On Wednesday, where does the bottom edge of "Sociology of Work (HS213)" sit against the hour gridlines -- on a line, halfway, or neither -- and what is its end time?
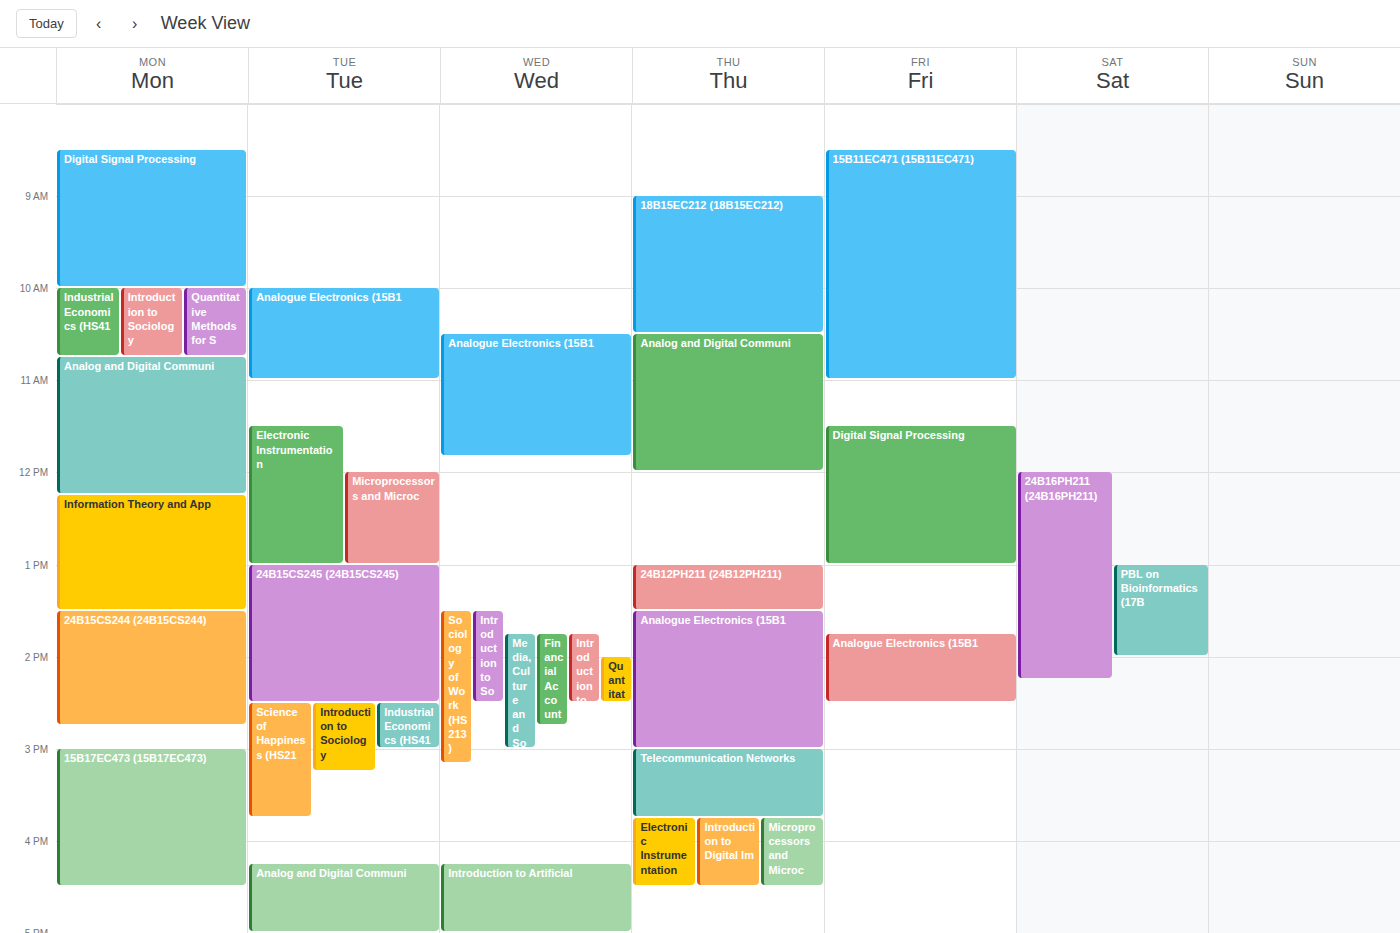
3:10 PM -- neither: 10 minutes below the 3 PM line and 50 minutes above the 4 PM line.